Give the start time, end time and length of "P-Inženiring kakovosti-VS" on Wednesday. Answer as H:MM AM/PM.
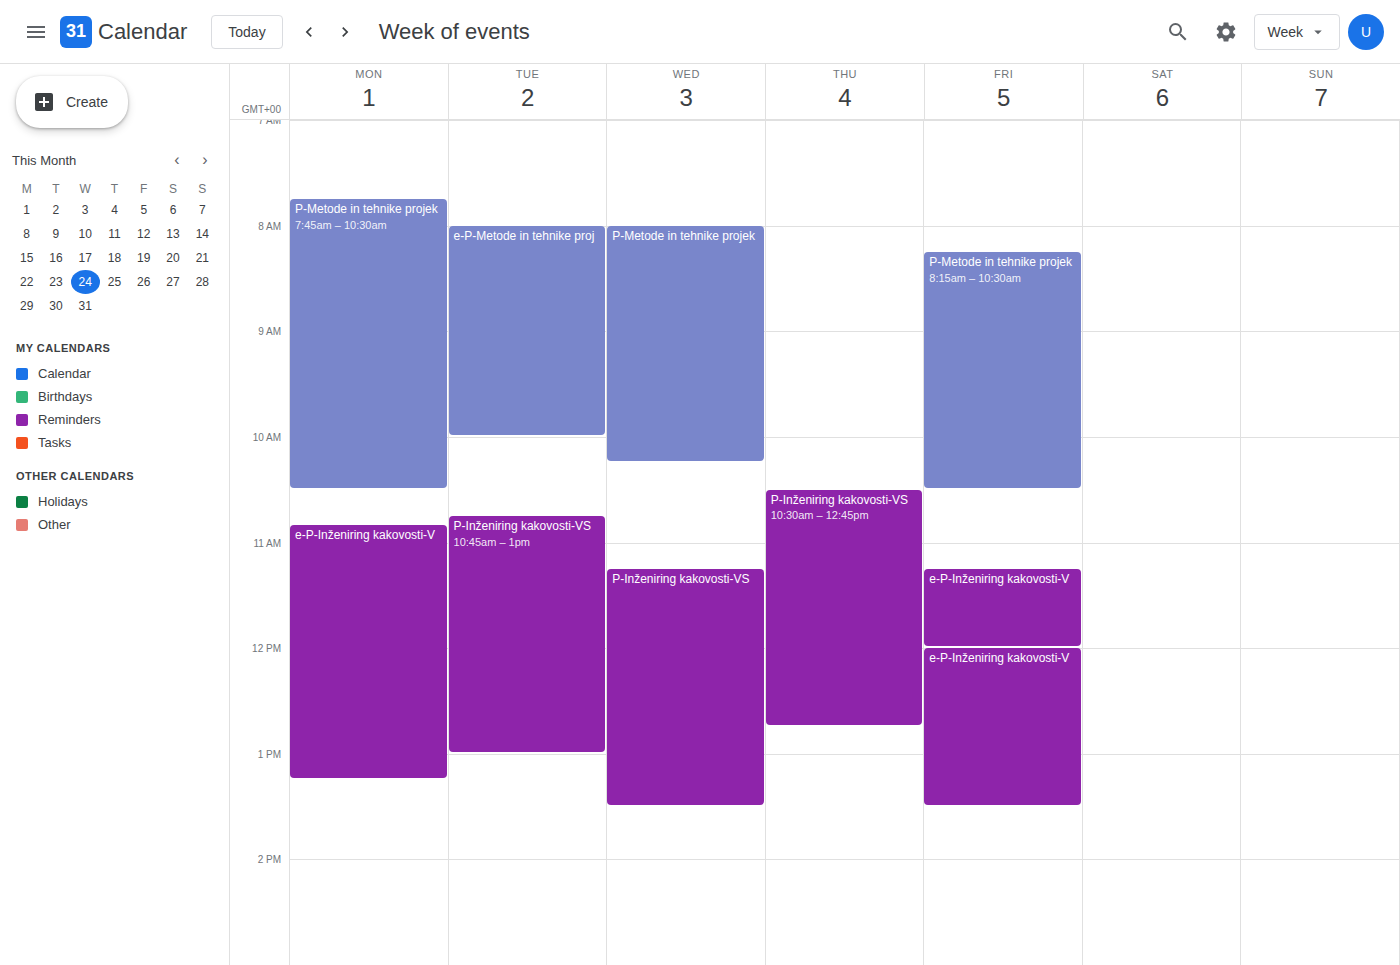
11:15 AM to 1:30 PM, 2 hours 15 minutes